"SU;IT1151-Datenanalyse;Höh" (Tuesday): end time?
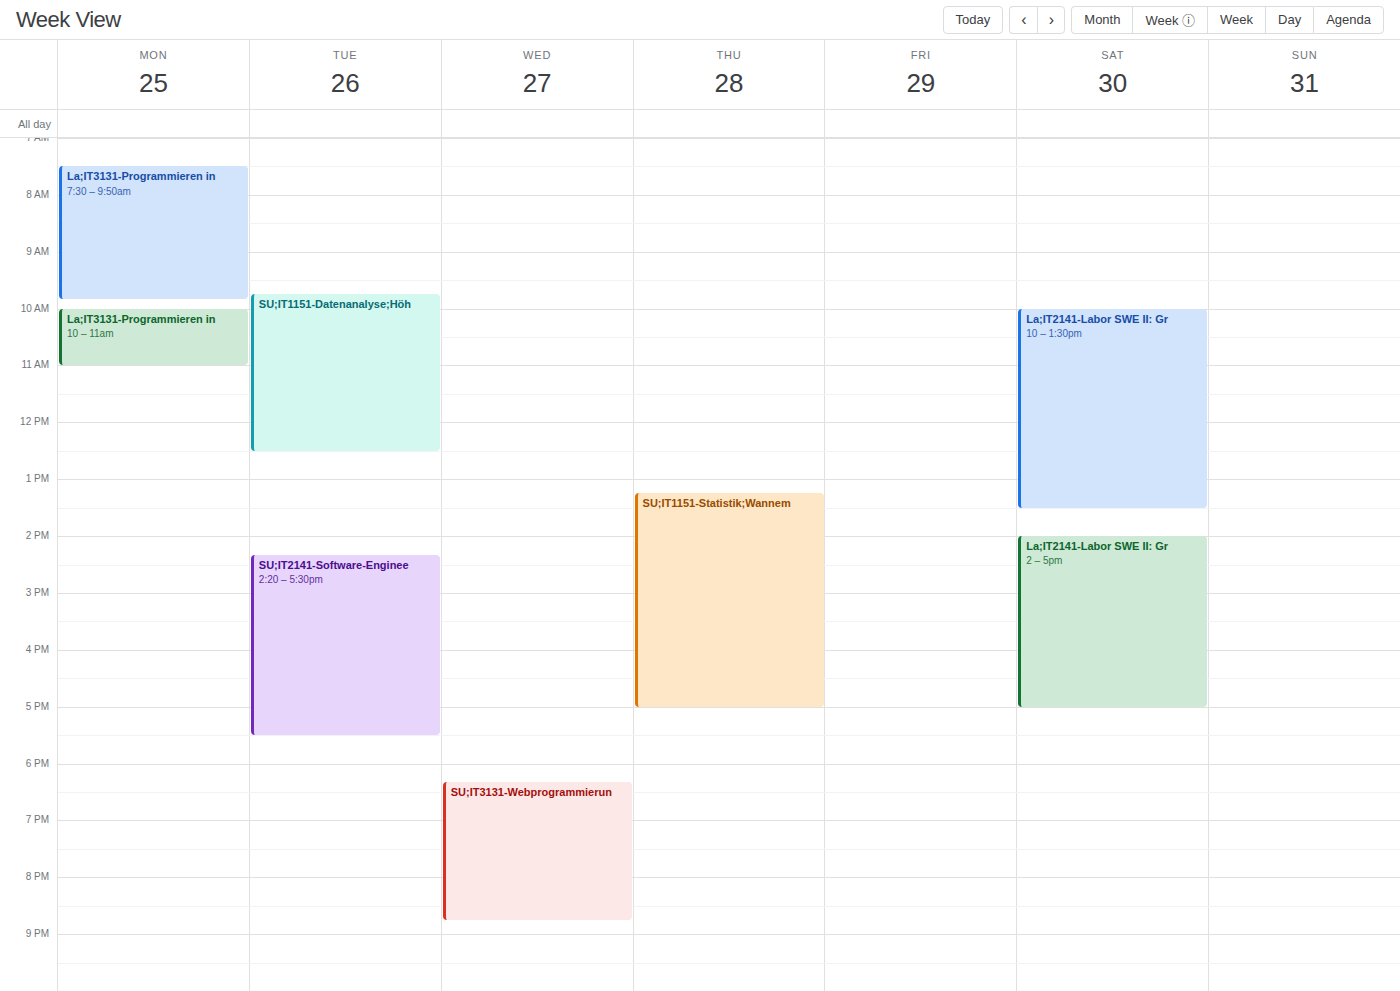
12:30 PM